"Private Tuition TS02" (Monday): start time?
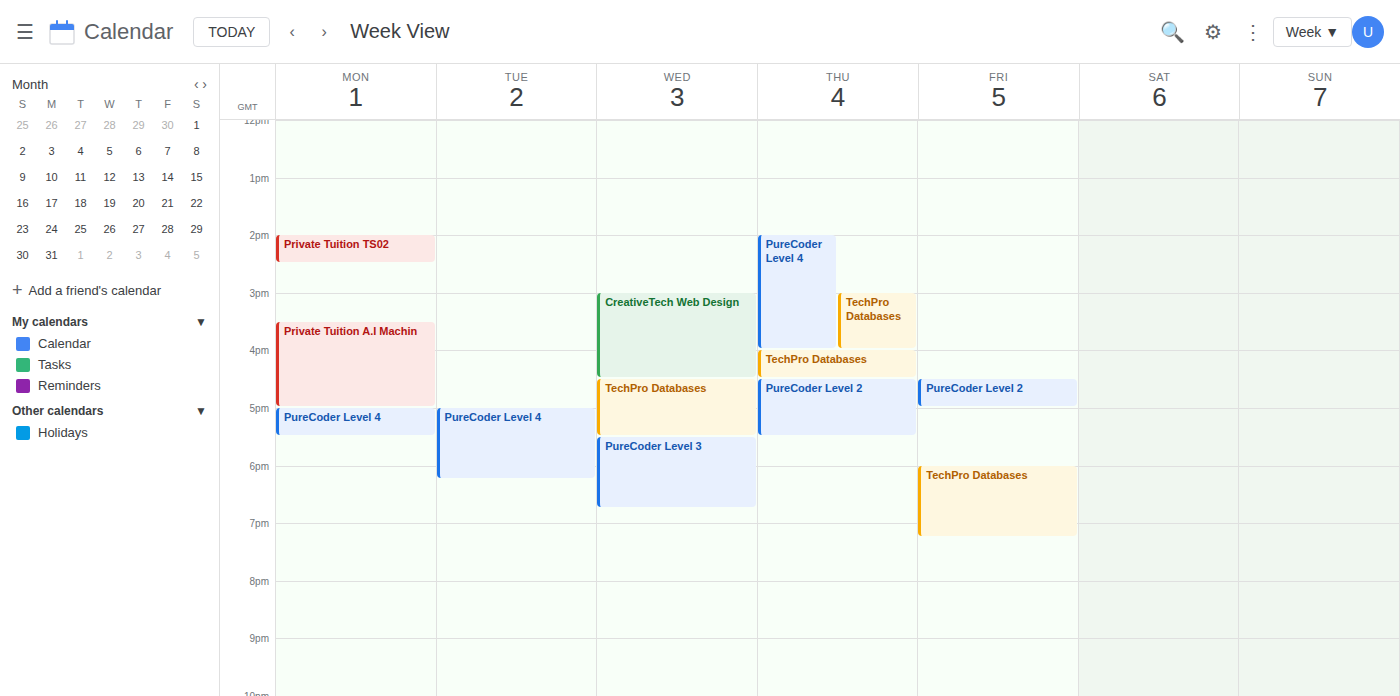
2:00 PM